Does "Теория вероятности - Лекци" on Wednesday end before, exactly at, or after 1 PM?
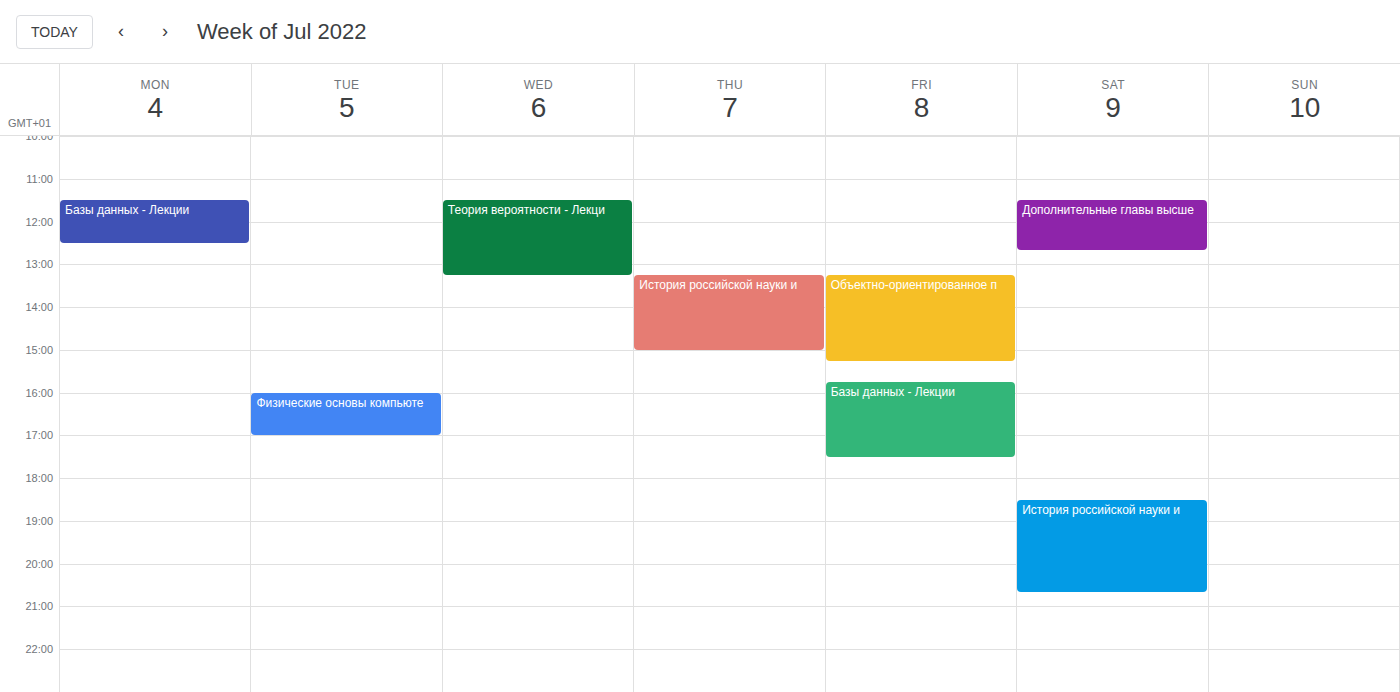
1:15 PM -- after 1 PM, 15 minutes below the 1 PM line.